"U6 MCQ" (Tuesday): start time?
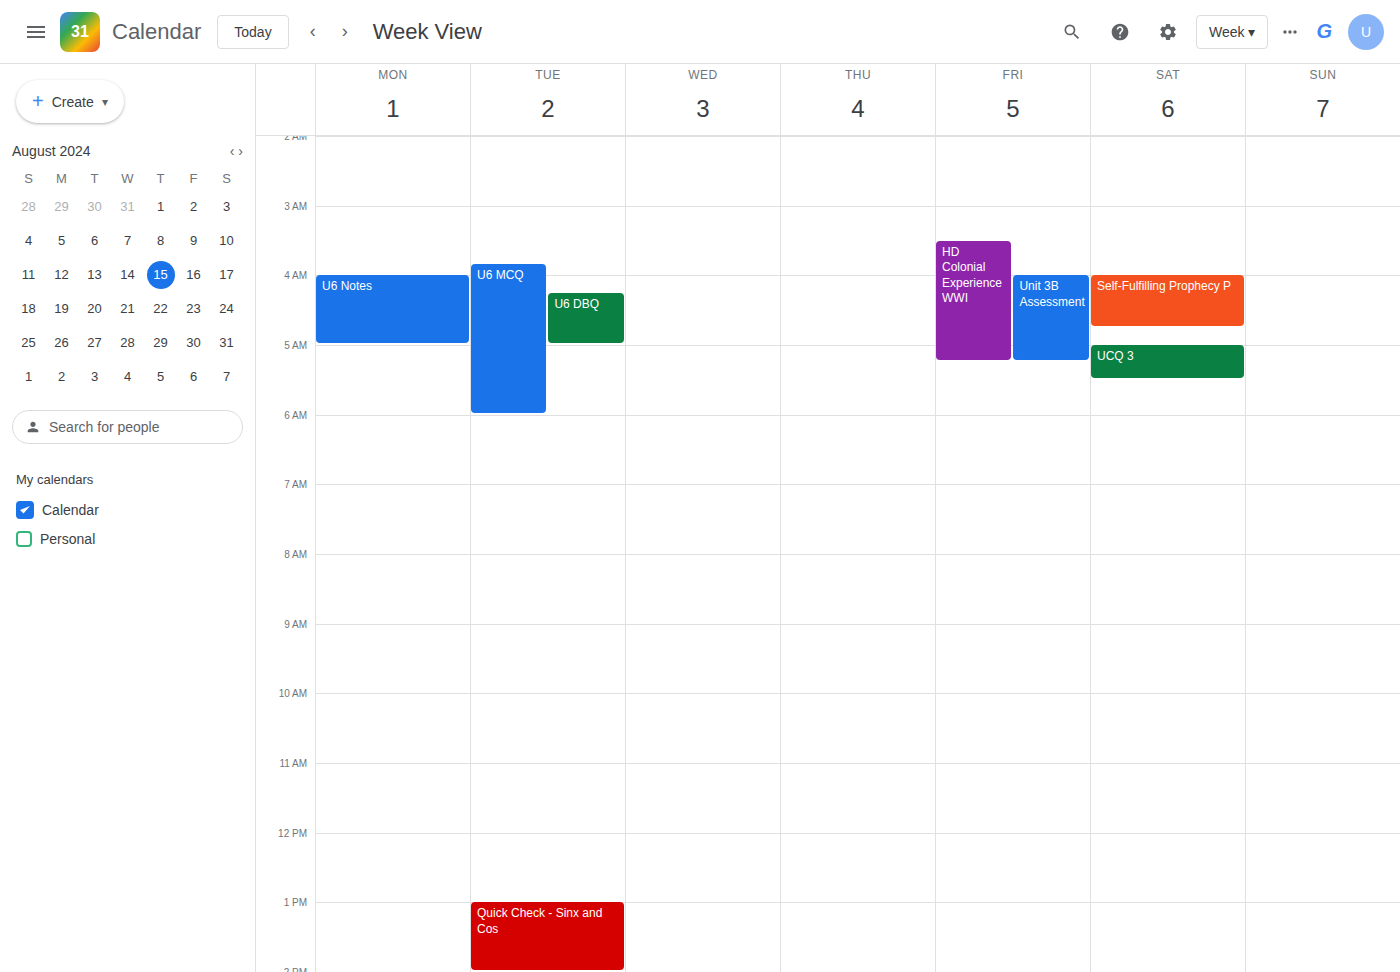
3:50 AM